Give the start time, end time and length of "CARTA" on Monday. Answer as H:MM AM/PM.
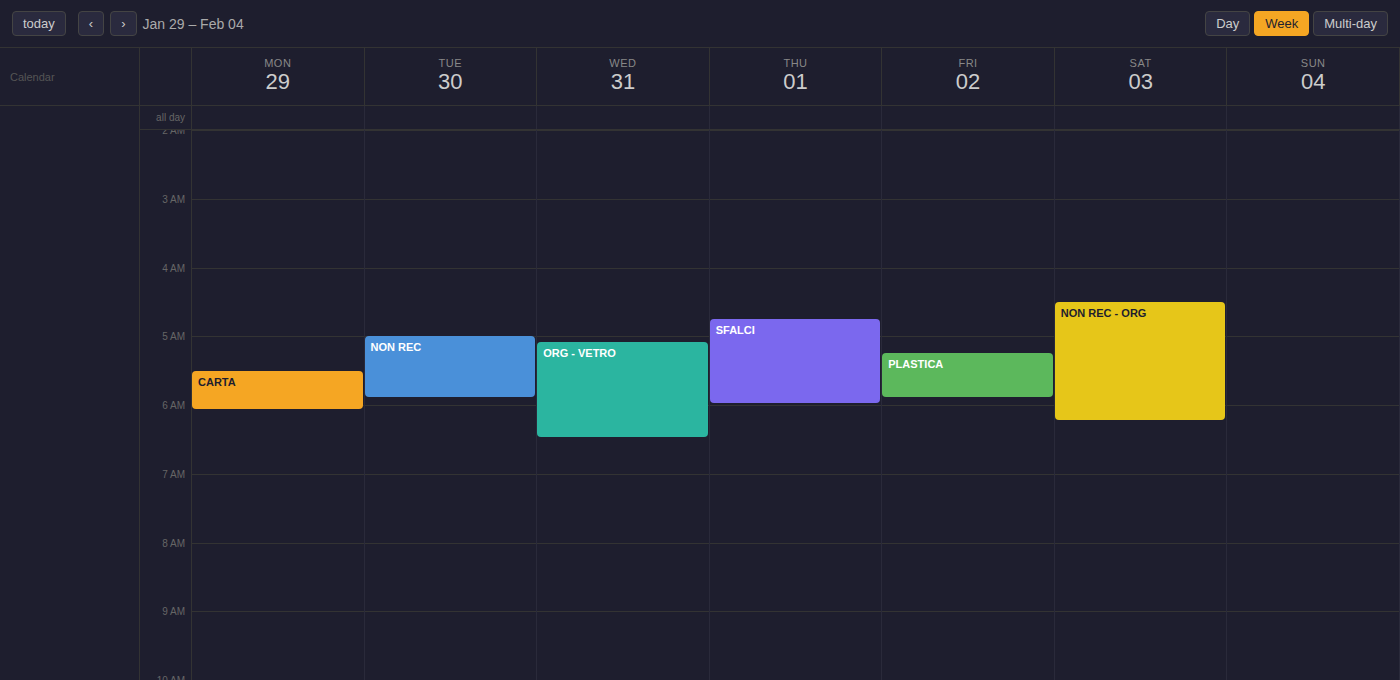
5:30 AM to 6:05 AM, 35 minutes